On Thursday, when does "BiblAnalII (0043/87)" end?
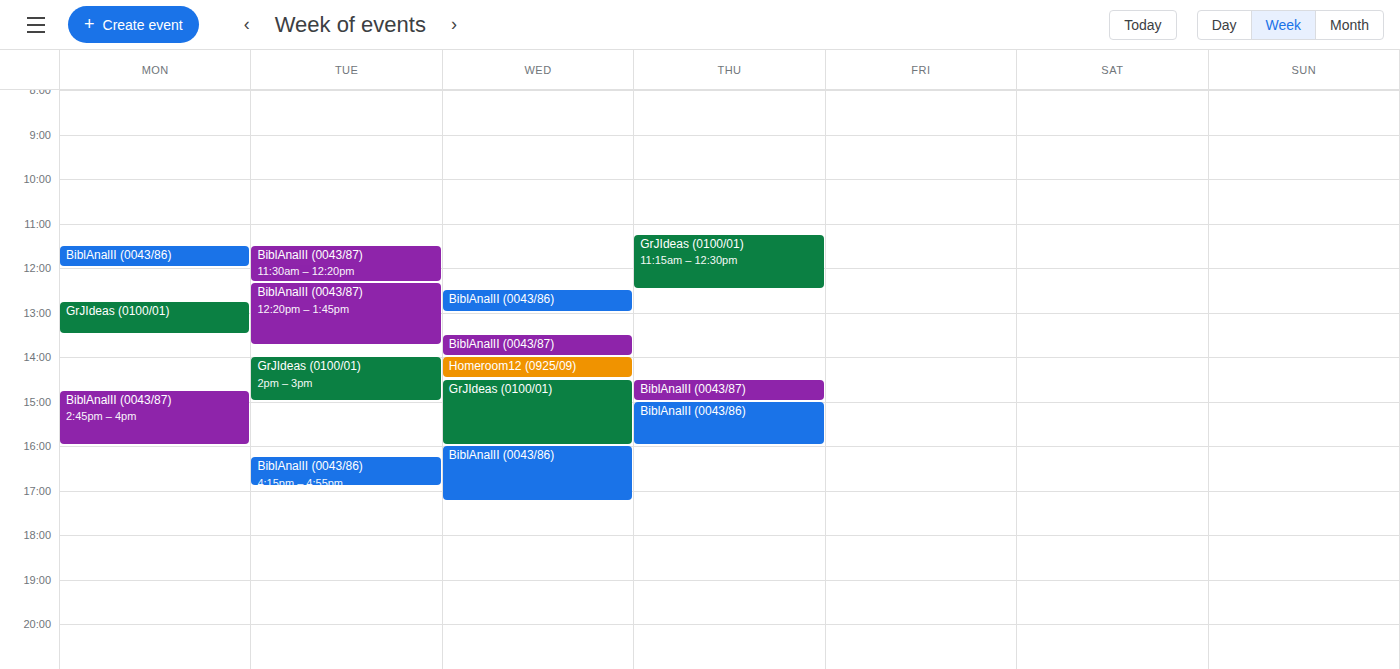
3:00 PM